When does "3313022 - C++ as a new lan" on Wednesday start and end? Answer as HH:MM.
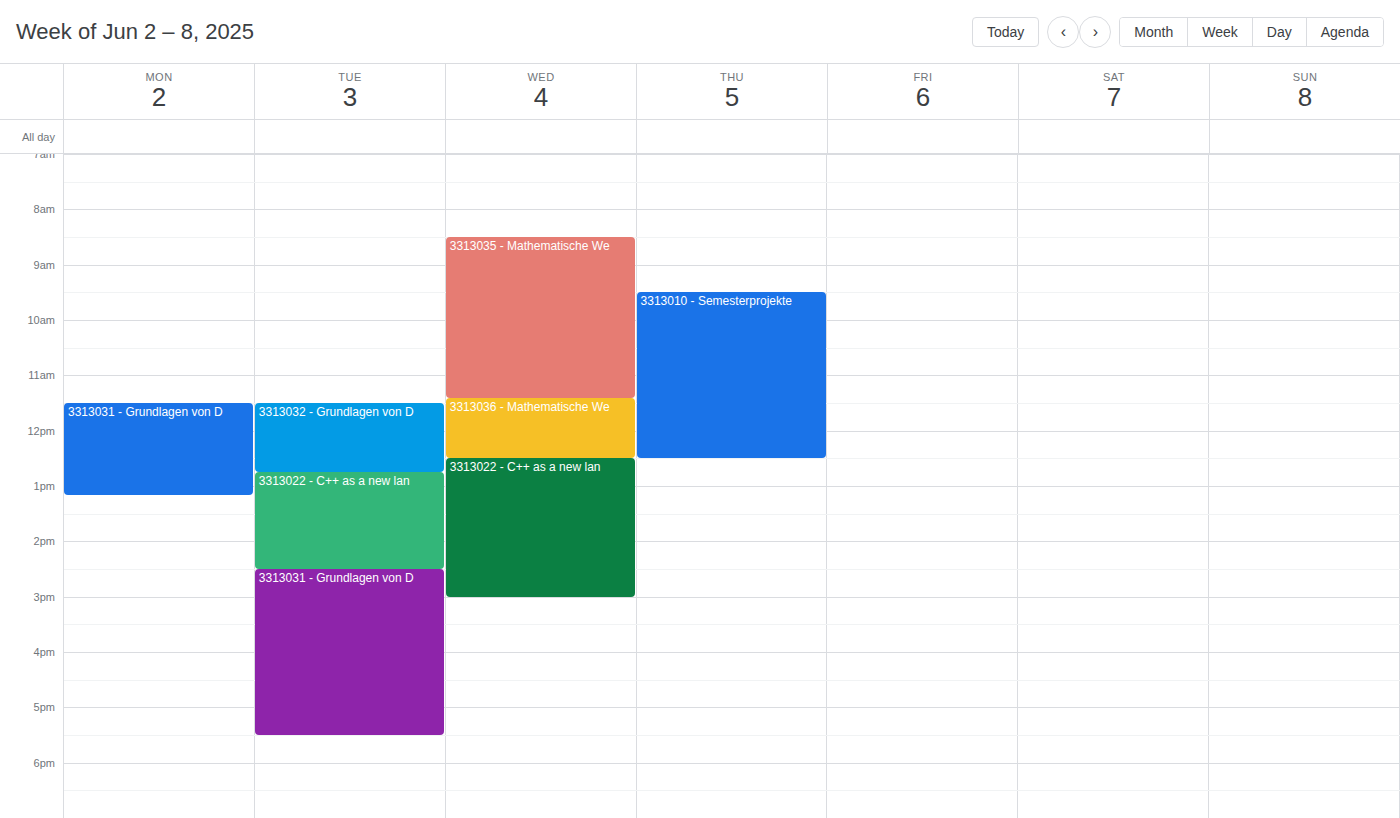
12:30 to 15:00